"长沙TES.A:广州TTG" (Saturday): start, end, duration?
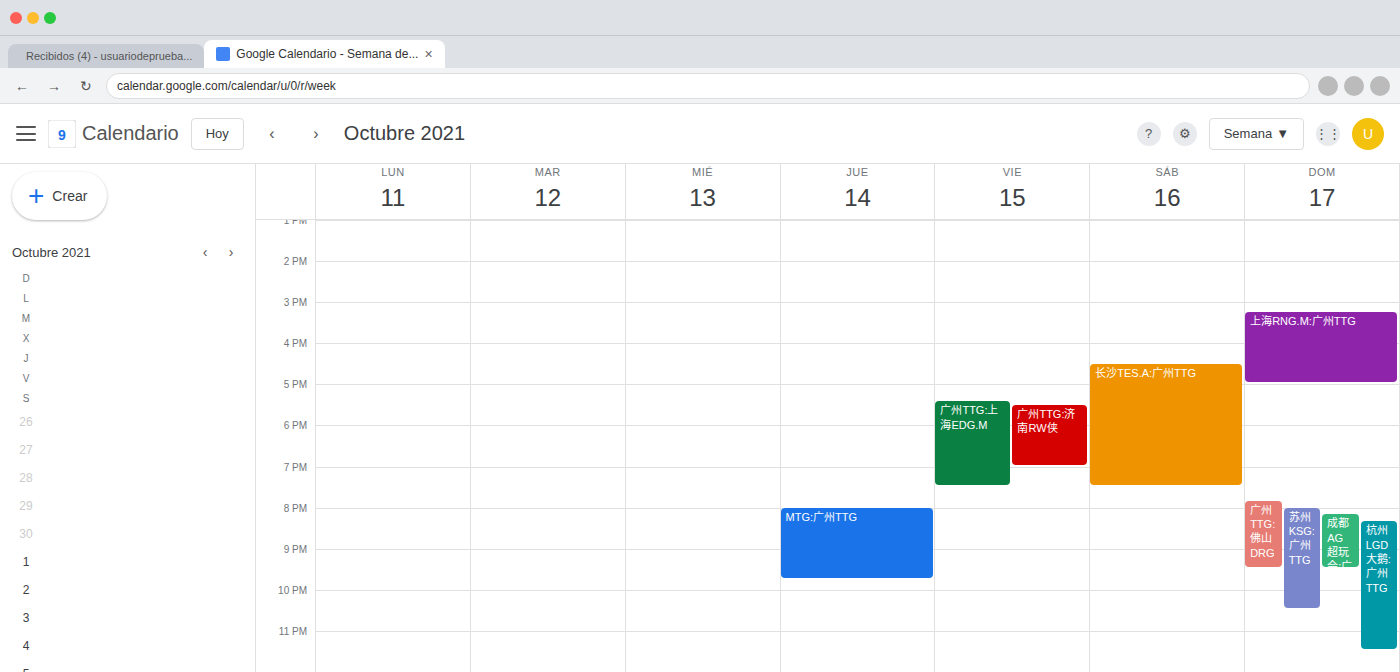
4:30 PM to 7:30 PM, 3 hours